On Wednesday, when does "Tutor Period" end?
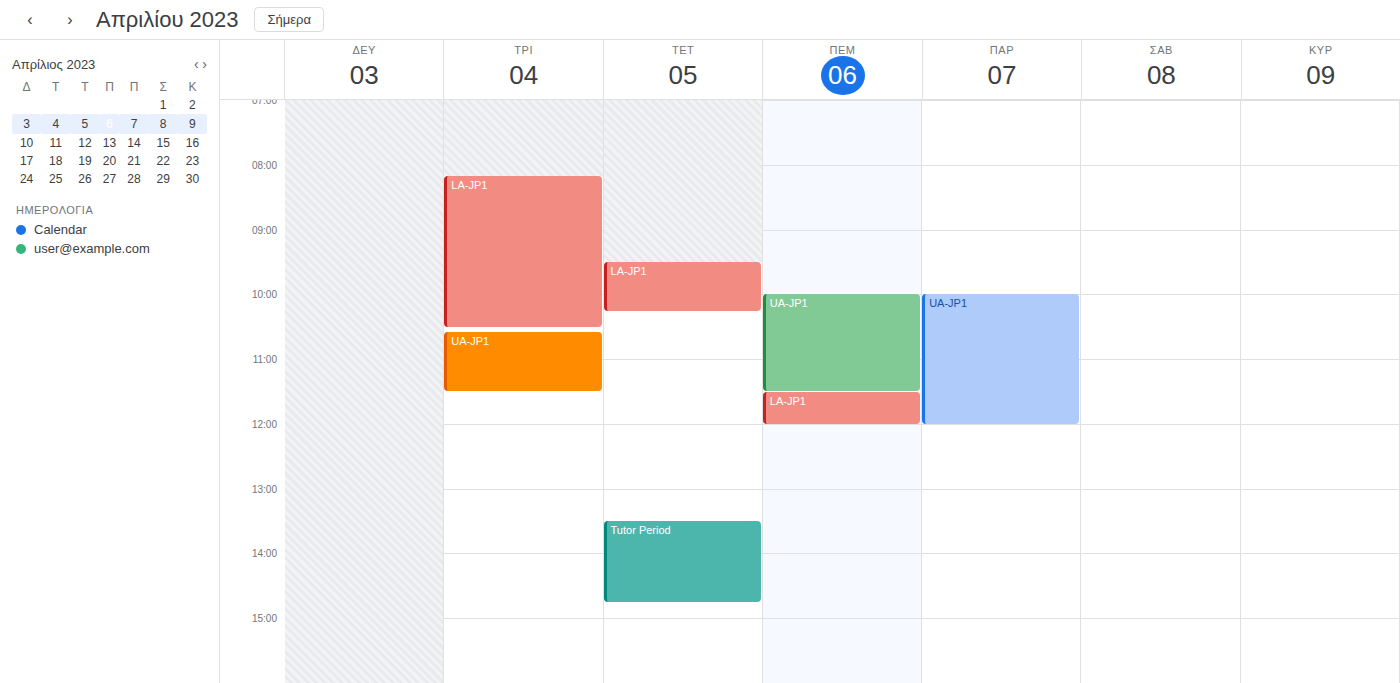
2:45 PM